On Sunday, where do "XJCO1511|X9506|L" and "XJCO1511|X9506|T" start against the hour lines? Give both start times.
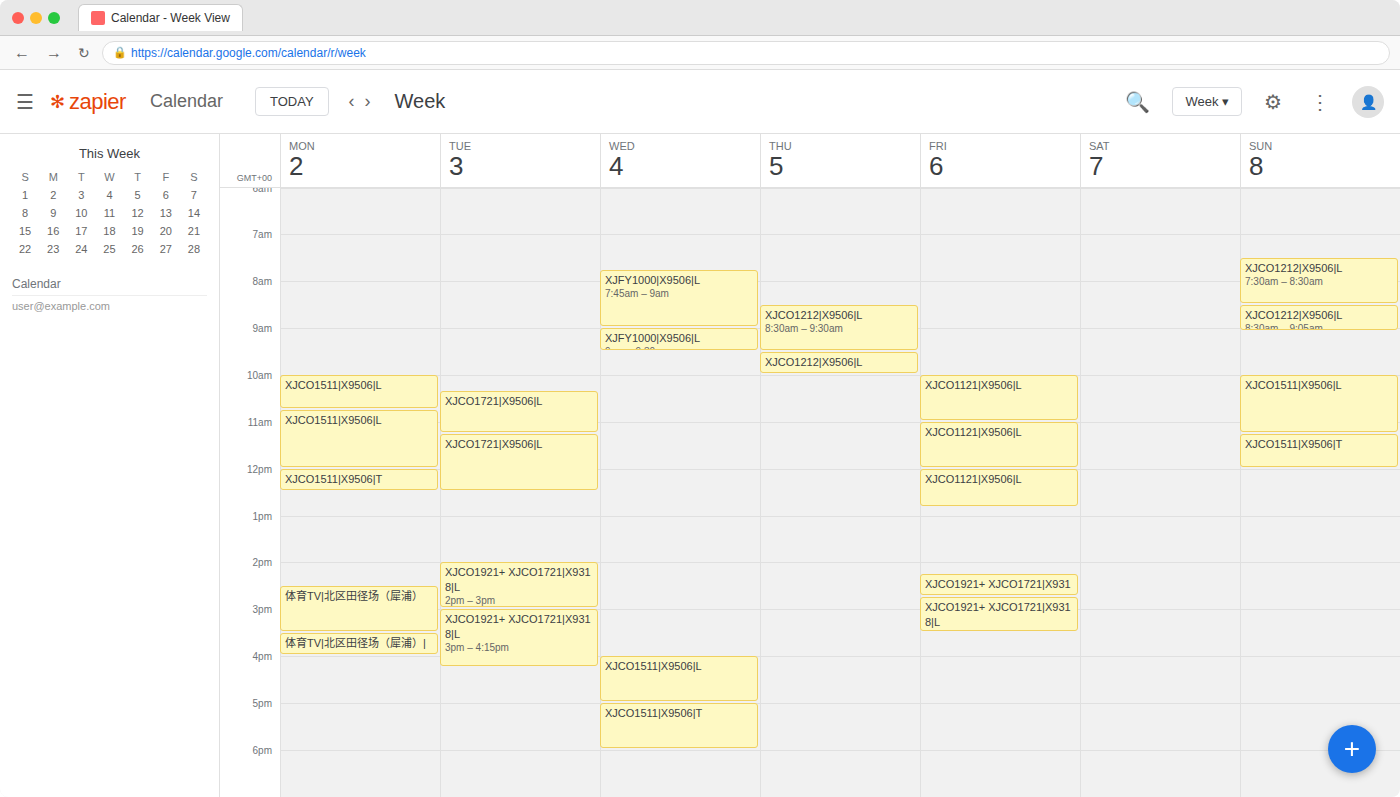
"XJCO1511|X9506|L": 10:00 AM, exactly on the 10 AM line. "XJCO1511|X9506|T": 11:15 AM, neither: a quarter of the way from the 11 AM line to the 12 PM line.